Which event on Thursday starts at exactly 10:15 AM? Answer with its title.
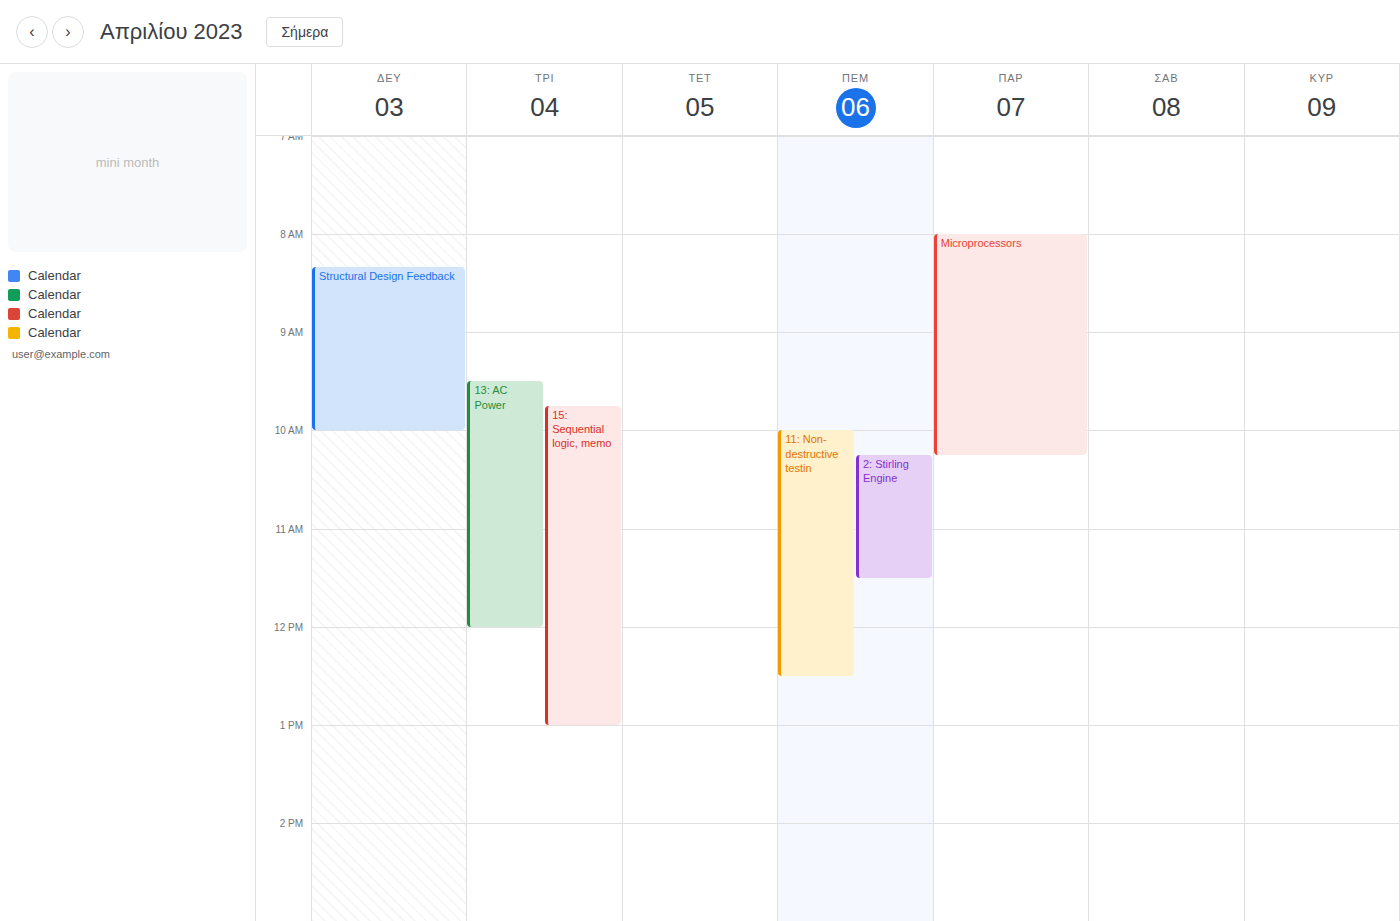
"2: Stirling Engine"